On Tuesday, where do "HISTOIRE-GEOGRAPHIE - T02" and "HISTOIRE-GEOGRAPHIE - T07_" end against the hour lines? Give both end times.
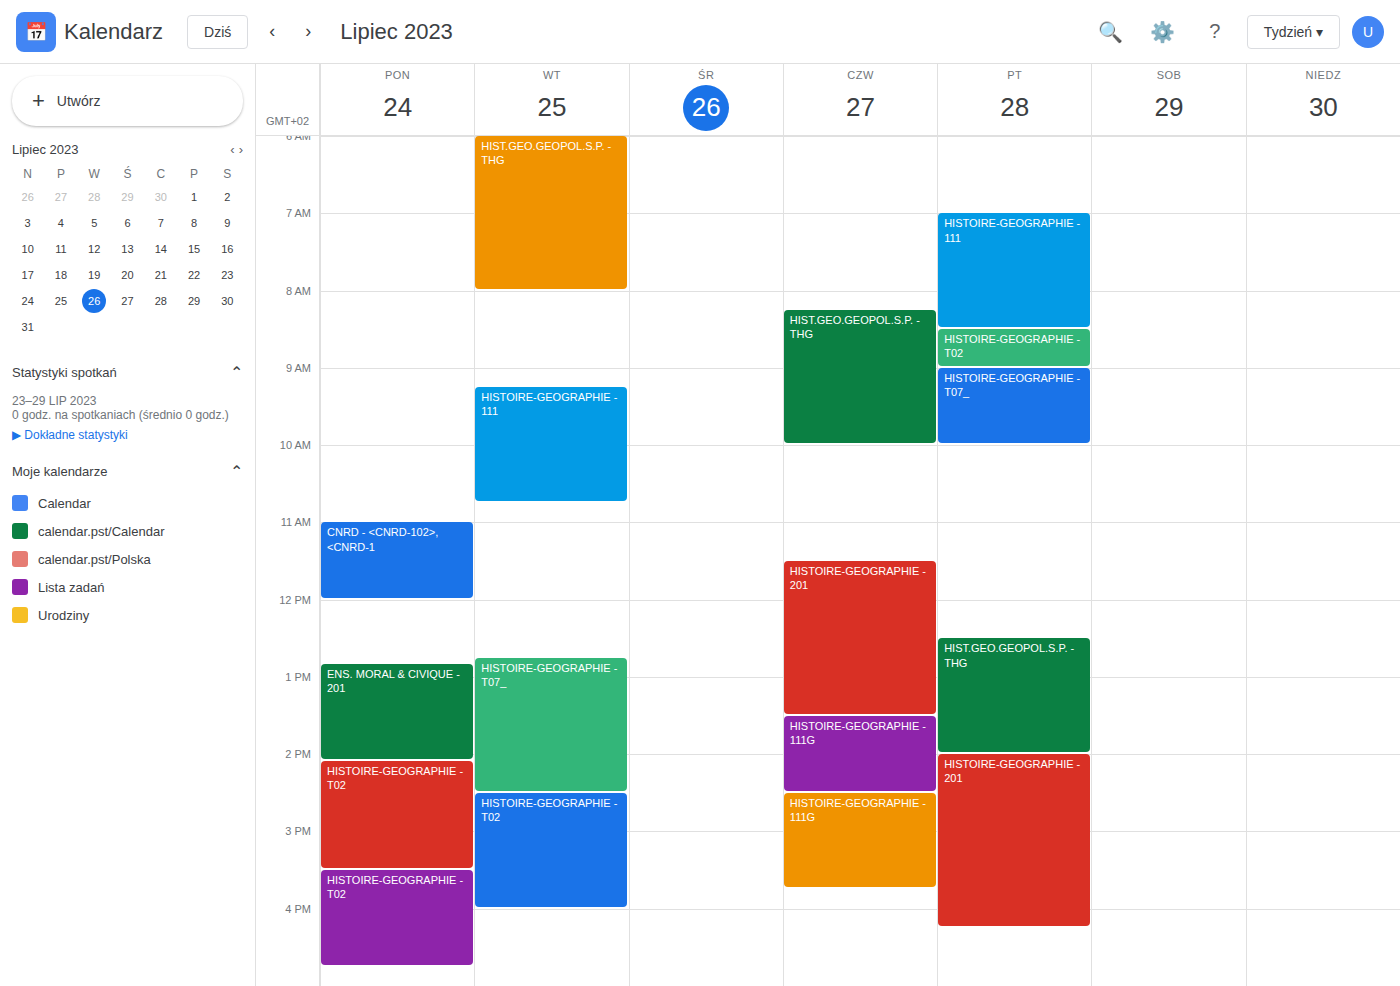
"HISTOIRE-GEOGRAPHIE - T02": 4:00 PM, exactly on the 4 PM line. "HISTOIRE-GEOGRAPHIE - T07_": 2:30 PM, halfway between the 2 PM and 3 PM lines.